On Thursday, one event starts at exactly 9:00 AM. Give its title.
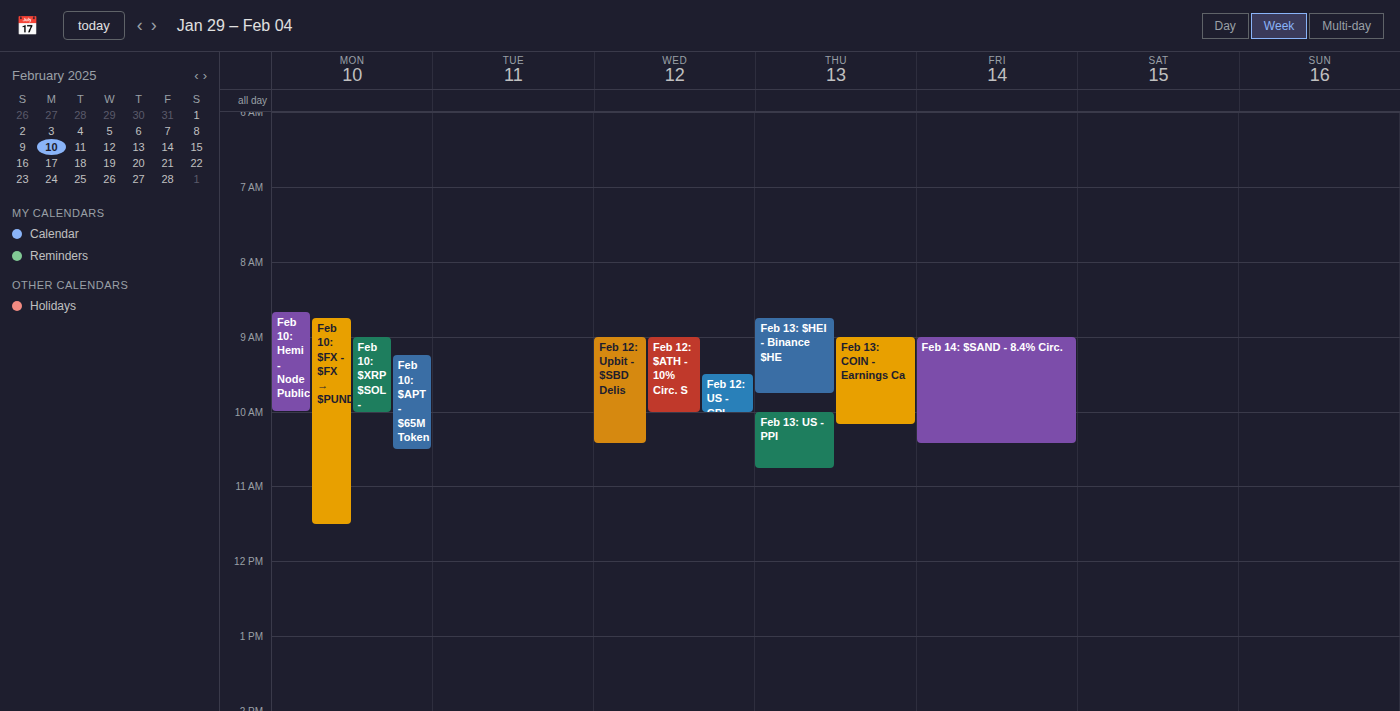
"Feb 13: COIN - Earnings Ca"